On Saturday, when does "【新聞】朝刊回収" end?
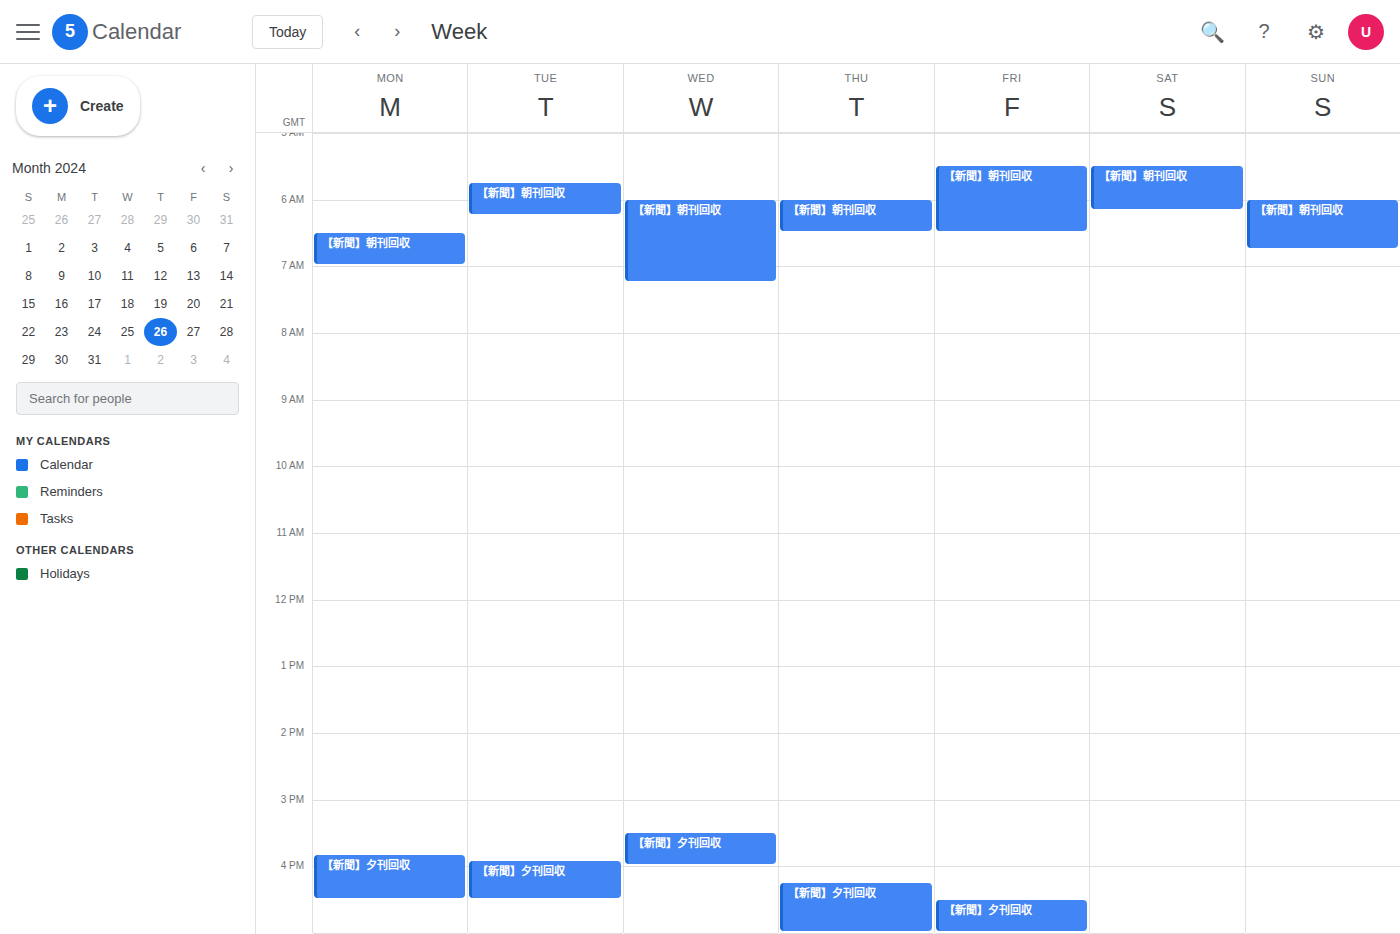
6:10 AM